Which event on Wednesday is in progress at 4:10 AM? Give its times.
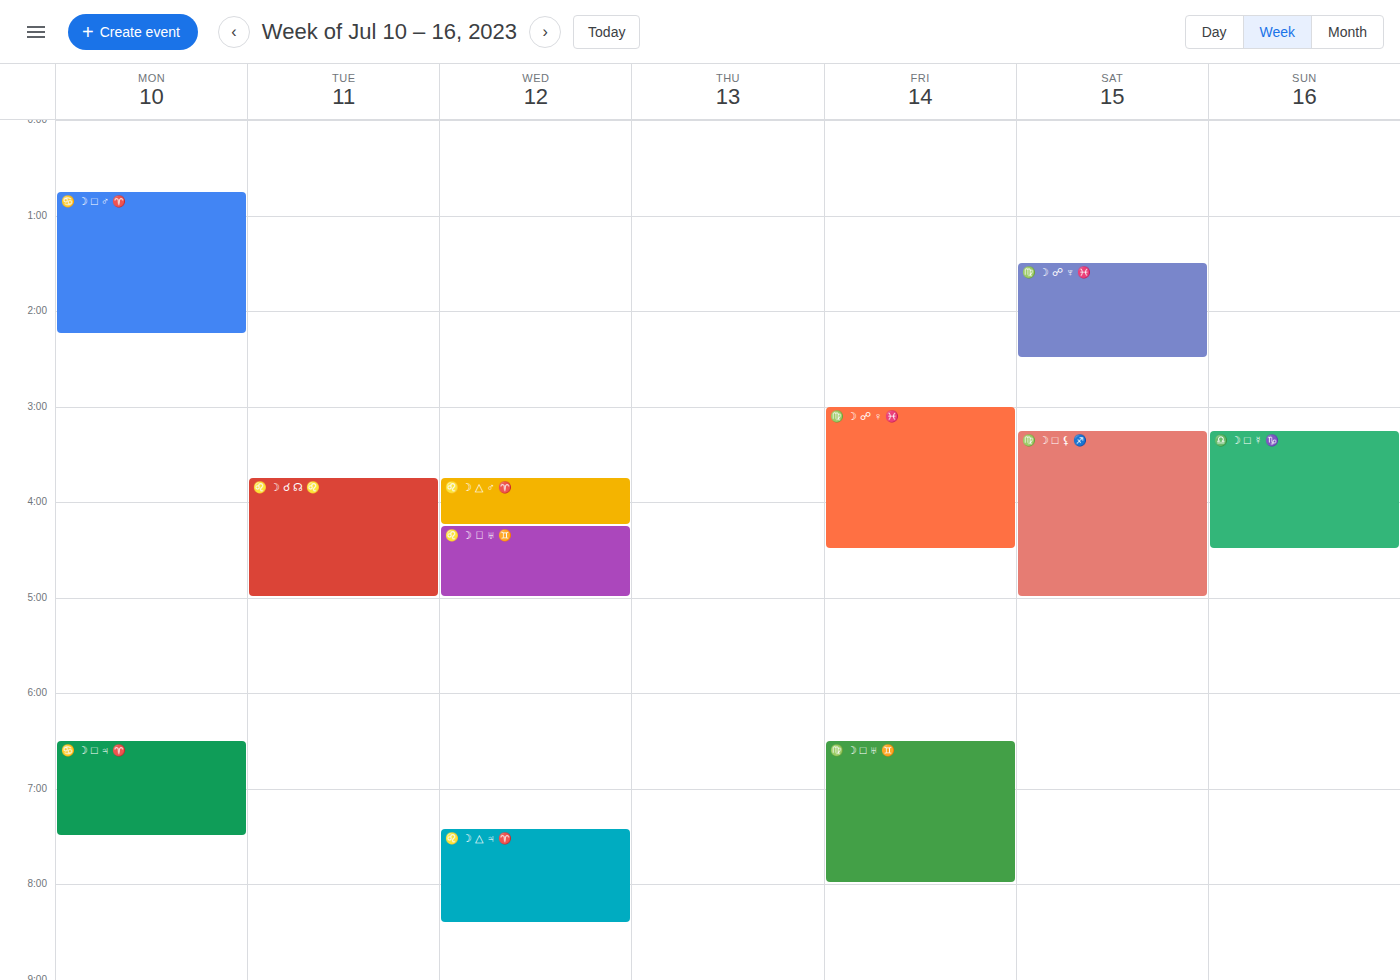
"♌️ ☽ △ ♂ ♈️", 3:45 AM to 4:15 AM